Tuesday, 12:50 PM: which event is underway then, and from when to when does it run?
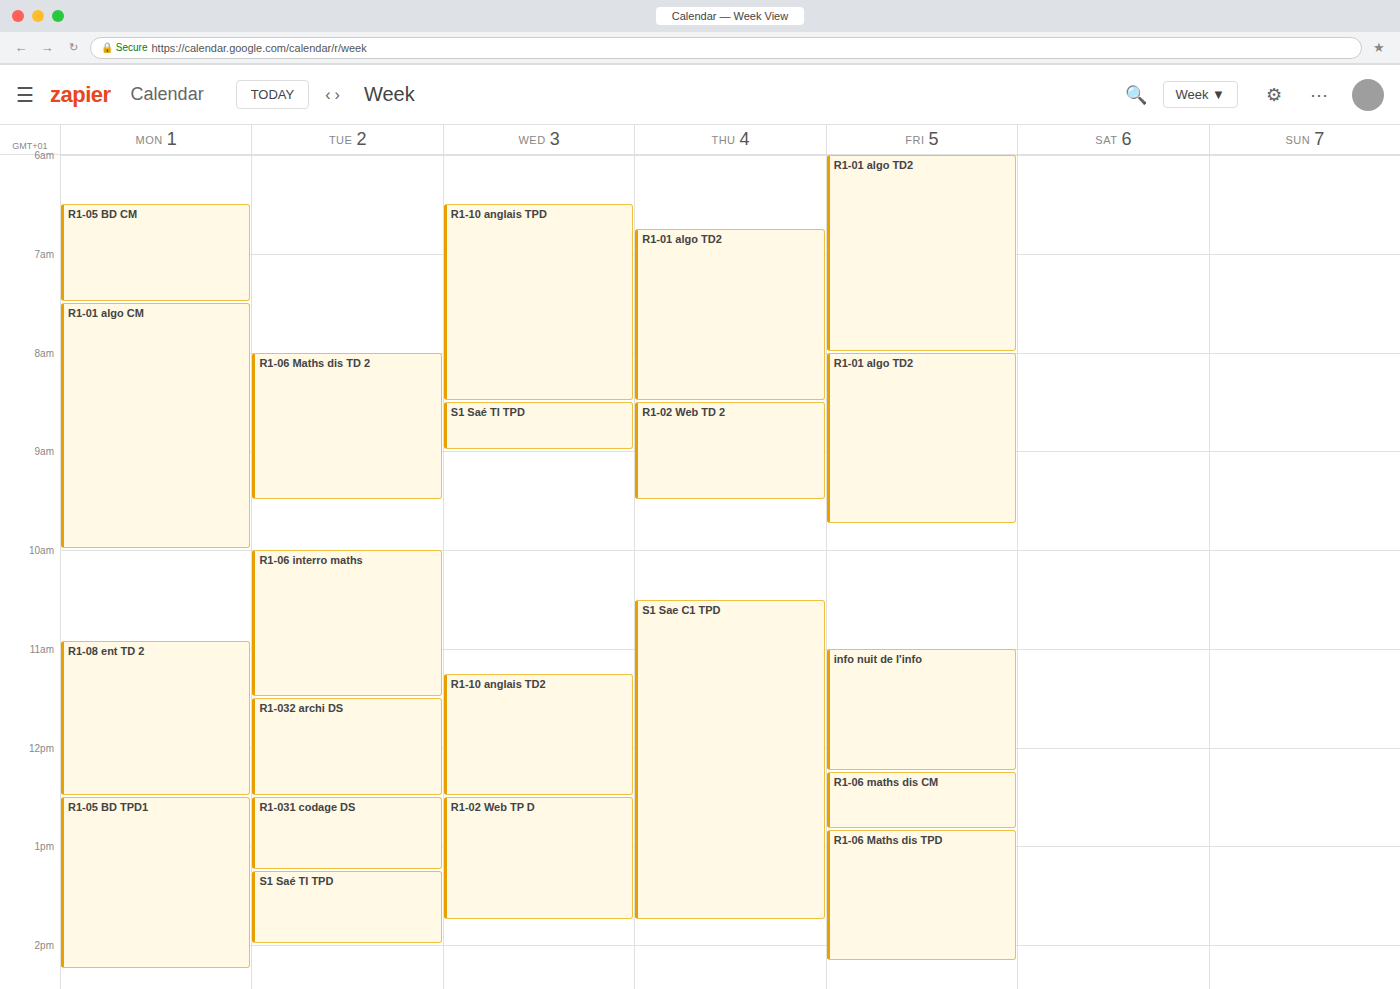
"R1-031 codage DS", 12:30 PM to 1:15 PM